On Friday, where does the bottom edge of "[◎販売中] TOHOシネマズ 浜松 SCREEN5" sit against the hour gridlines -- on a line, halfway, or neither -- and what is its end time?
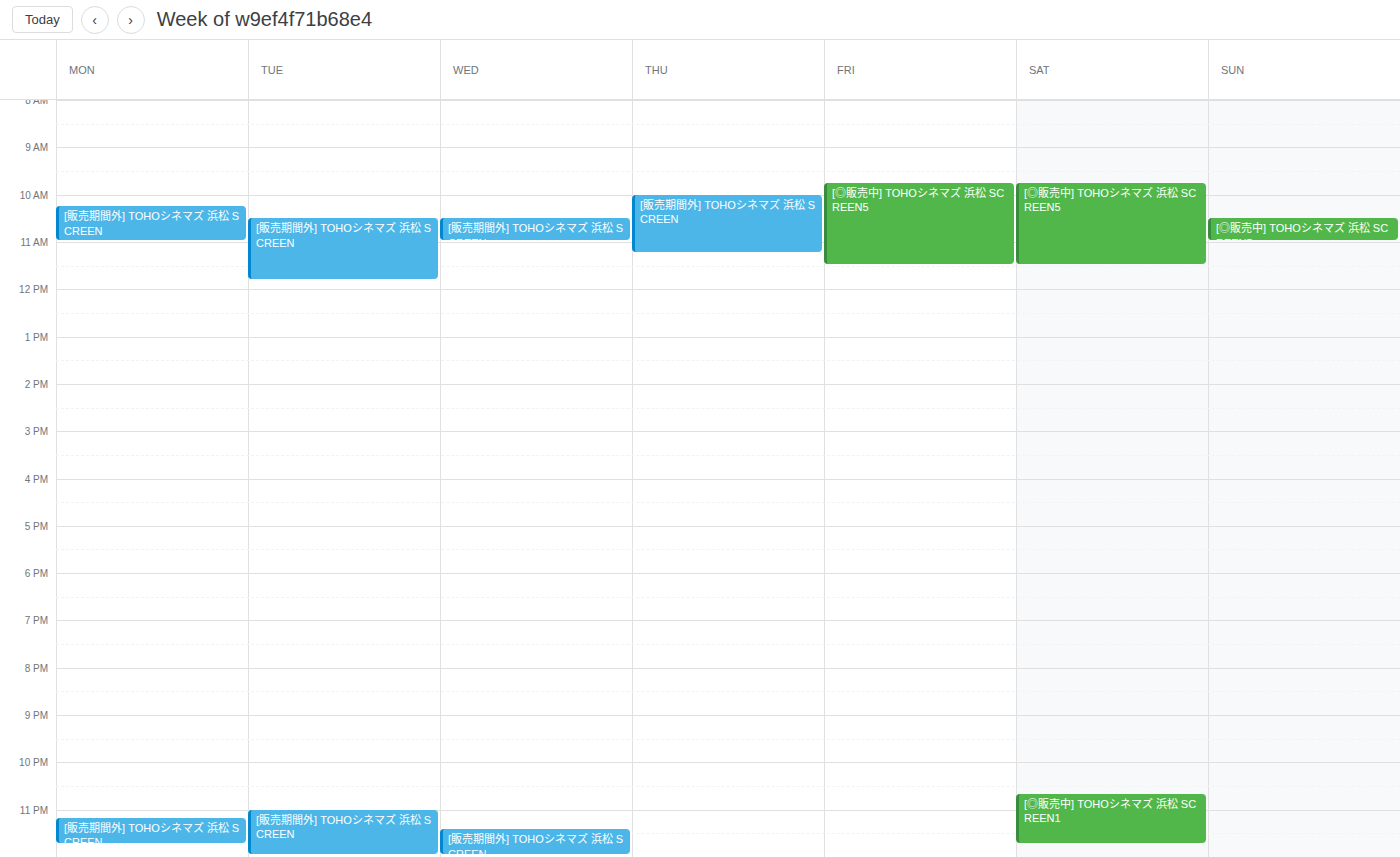
11:30 -- halfway between the 11:00 and 12:00 lines.